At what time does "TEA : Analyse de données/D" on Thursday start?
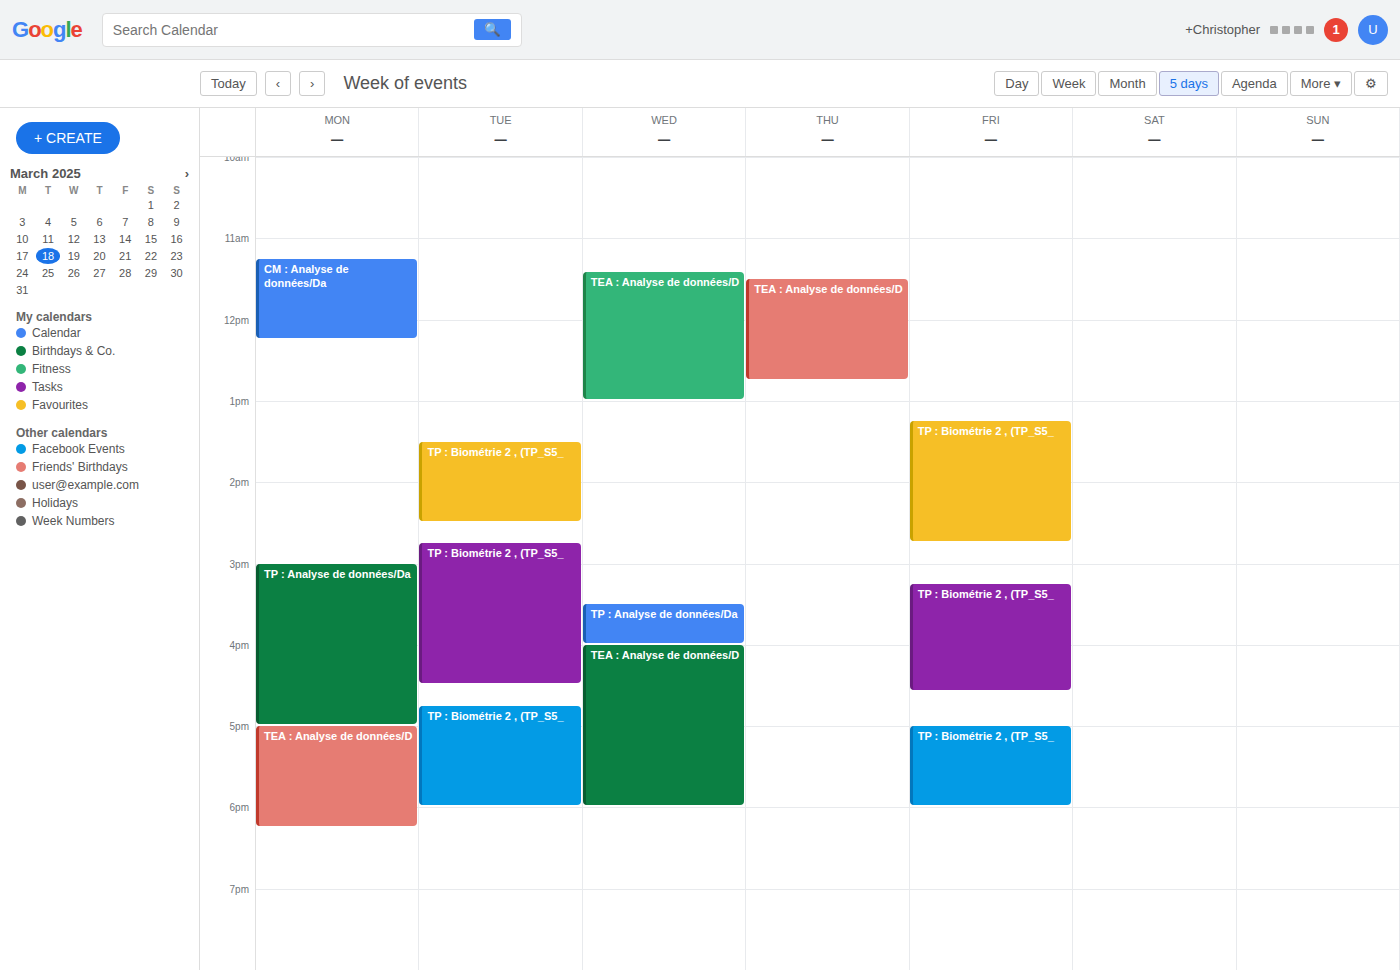
11:30 AM